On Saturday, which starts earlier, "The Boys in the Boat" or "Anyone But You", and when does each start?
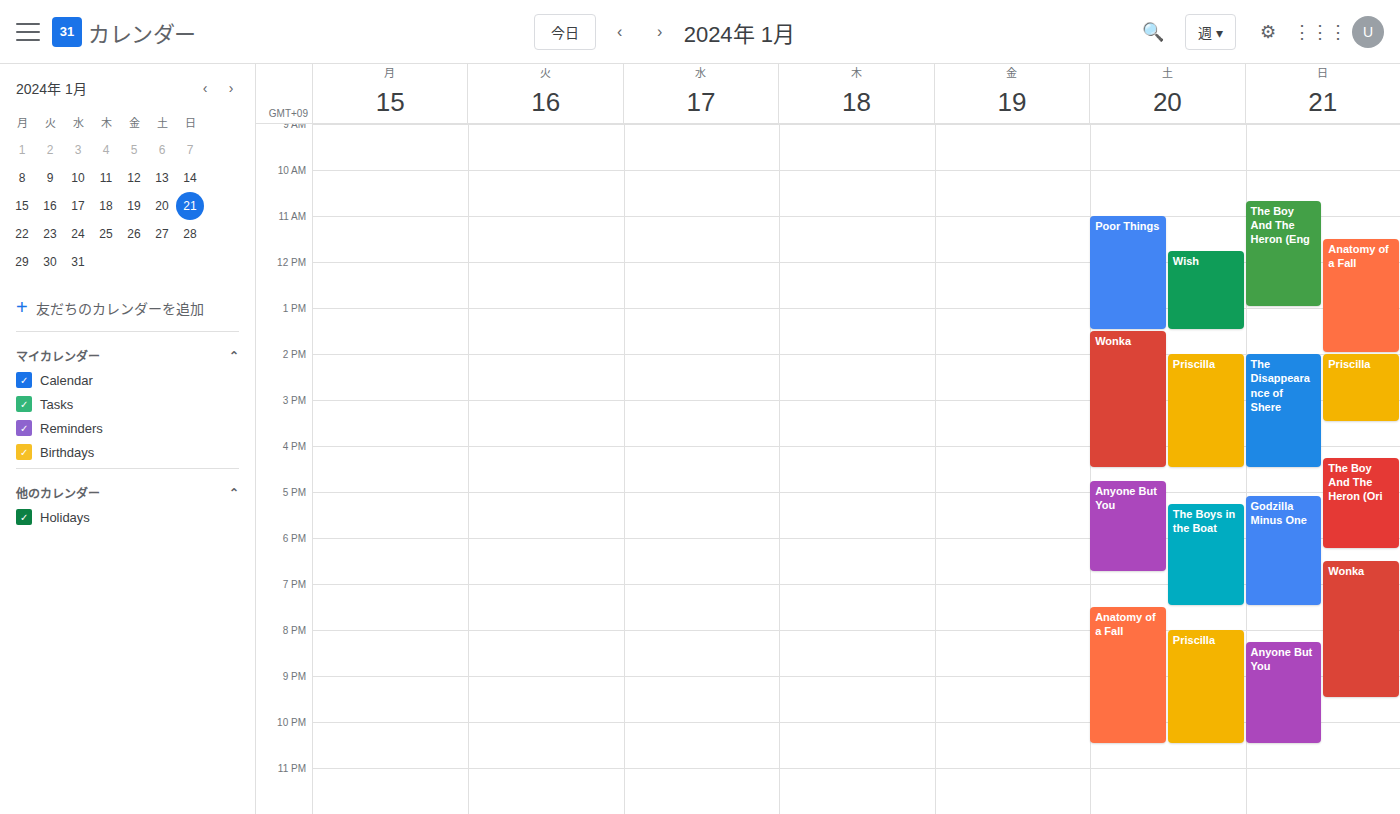
"Anyone But You" 4:45 PM; "The Boys in the Boat" 5:15 PM.